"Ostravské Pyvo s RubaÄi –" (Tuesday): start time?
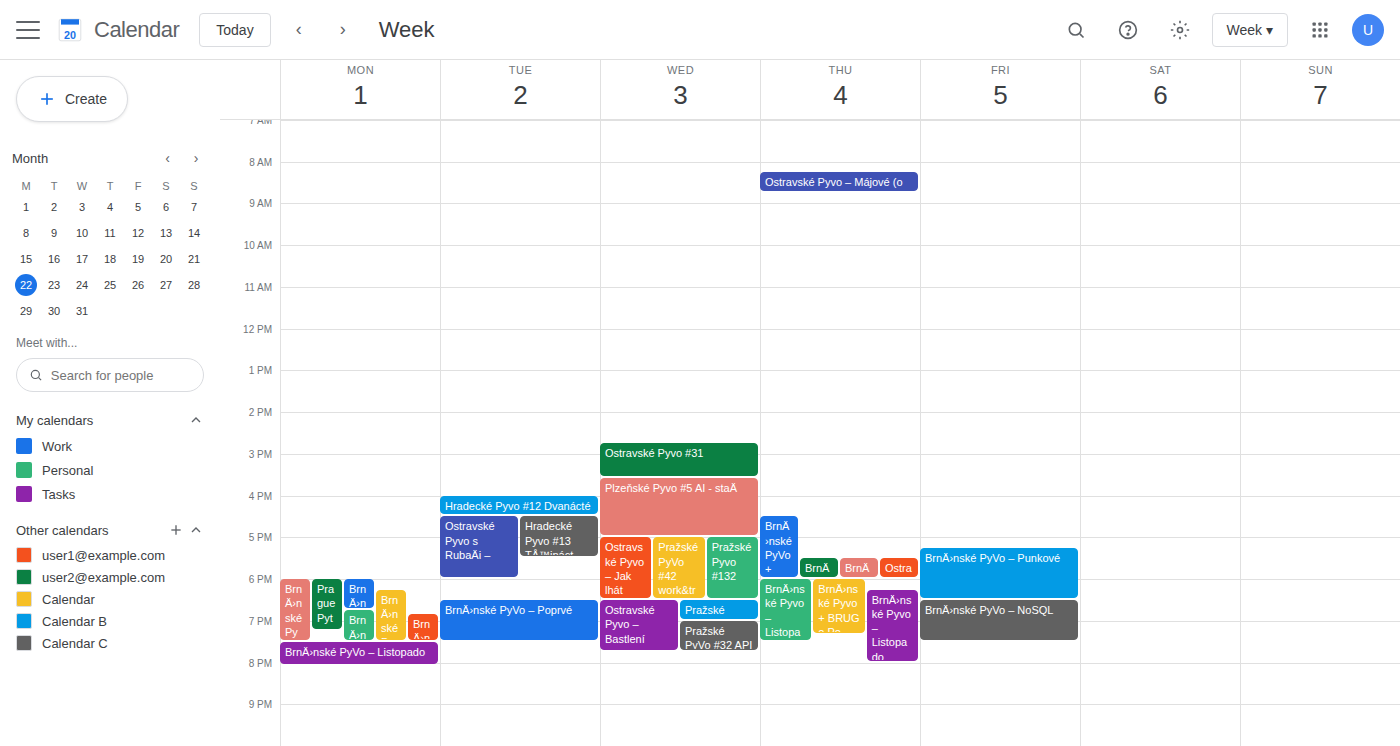
4:30 PM